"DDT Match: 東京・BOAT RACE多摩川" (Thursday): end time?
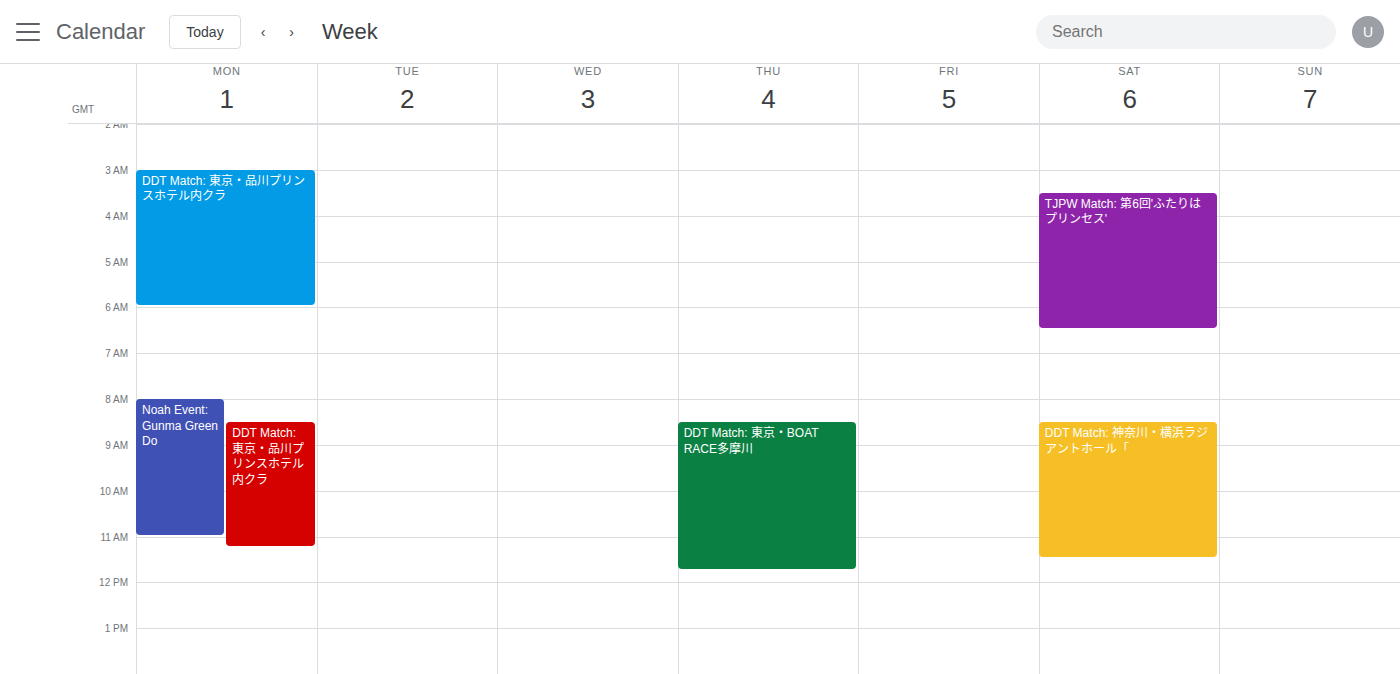
11:45 AM